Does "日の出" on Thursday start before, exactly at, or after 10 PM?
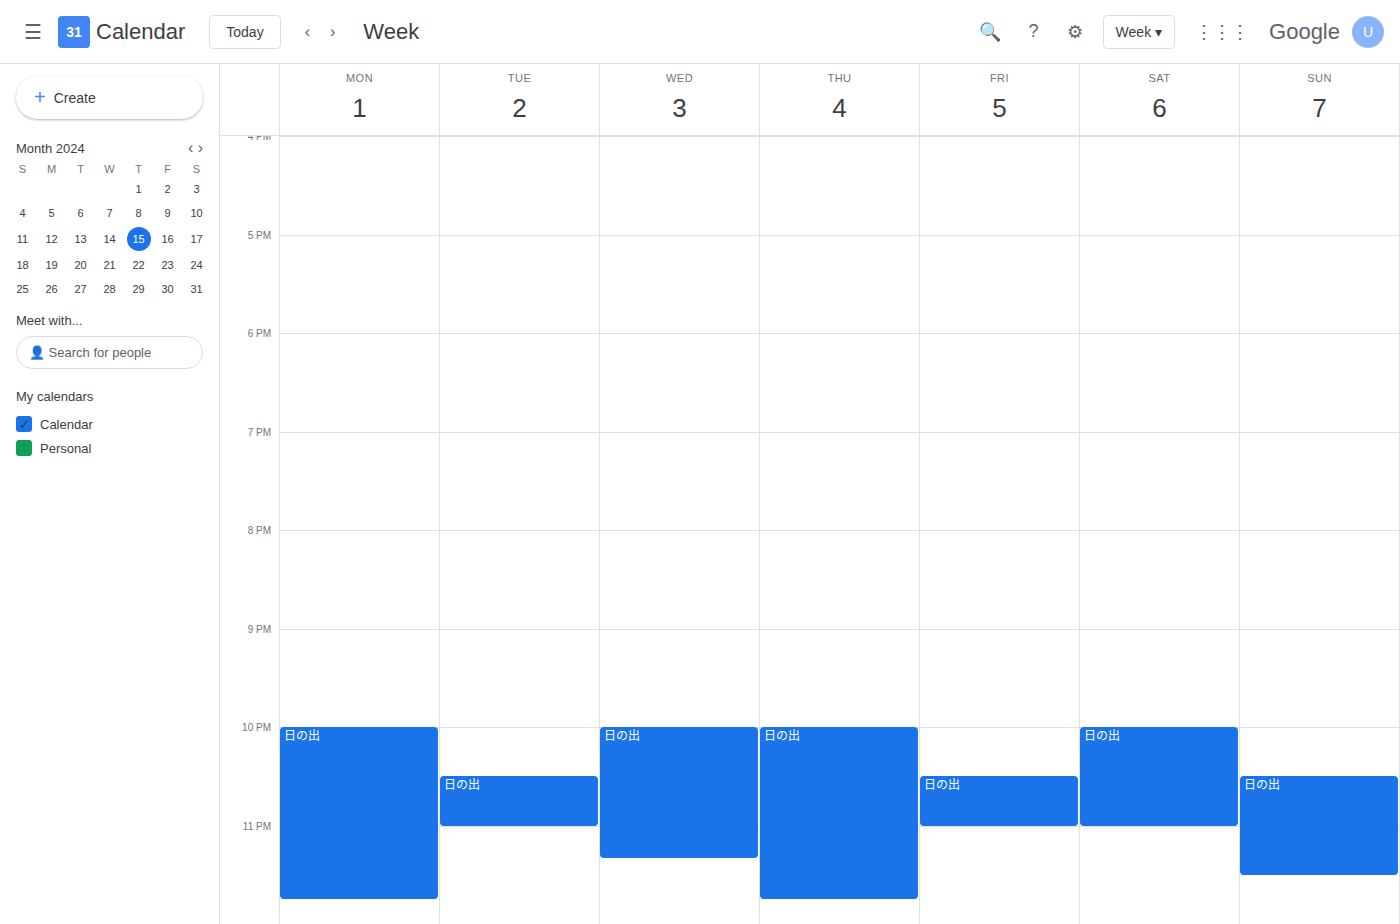
10:00 PM -- exactly at 10 PM, on the 10 PM line.